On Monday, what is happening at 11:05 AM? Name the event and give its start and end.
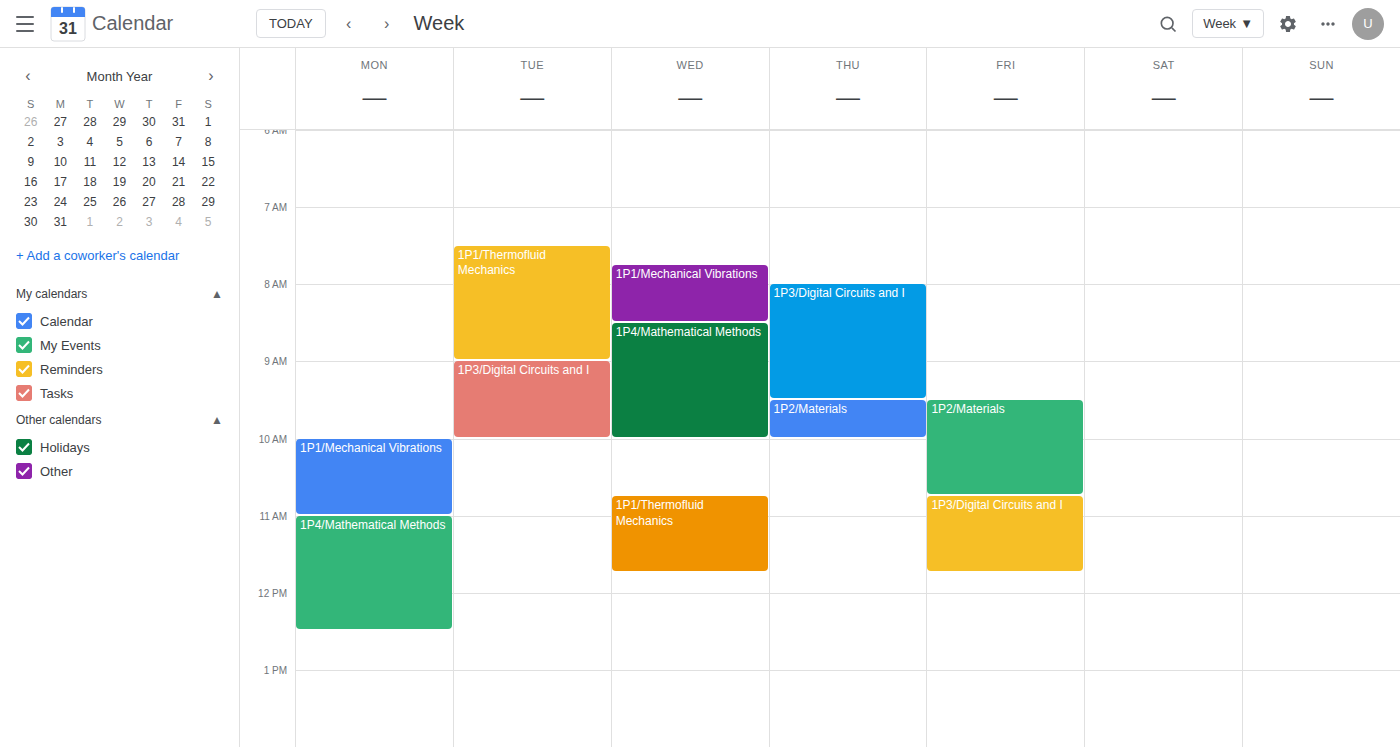
"1P4/Mathematical Methods", 11:00 AM to 12:30 PM